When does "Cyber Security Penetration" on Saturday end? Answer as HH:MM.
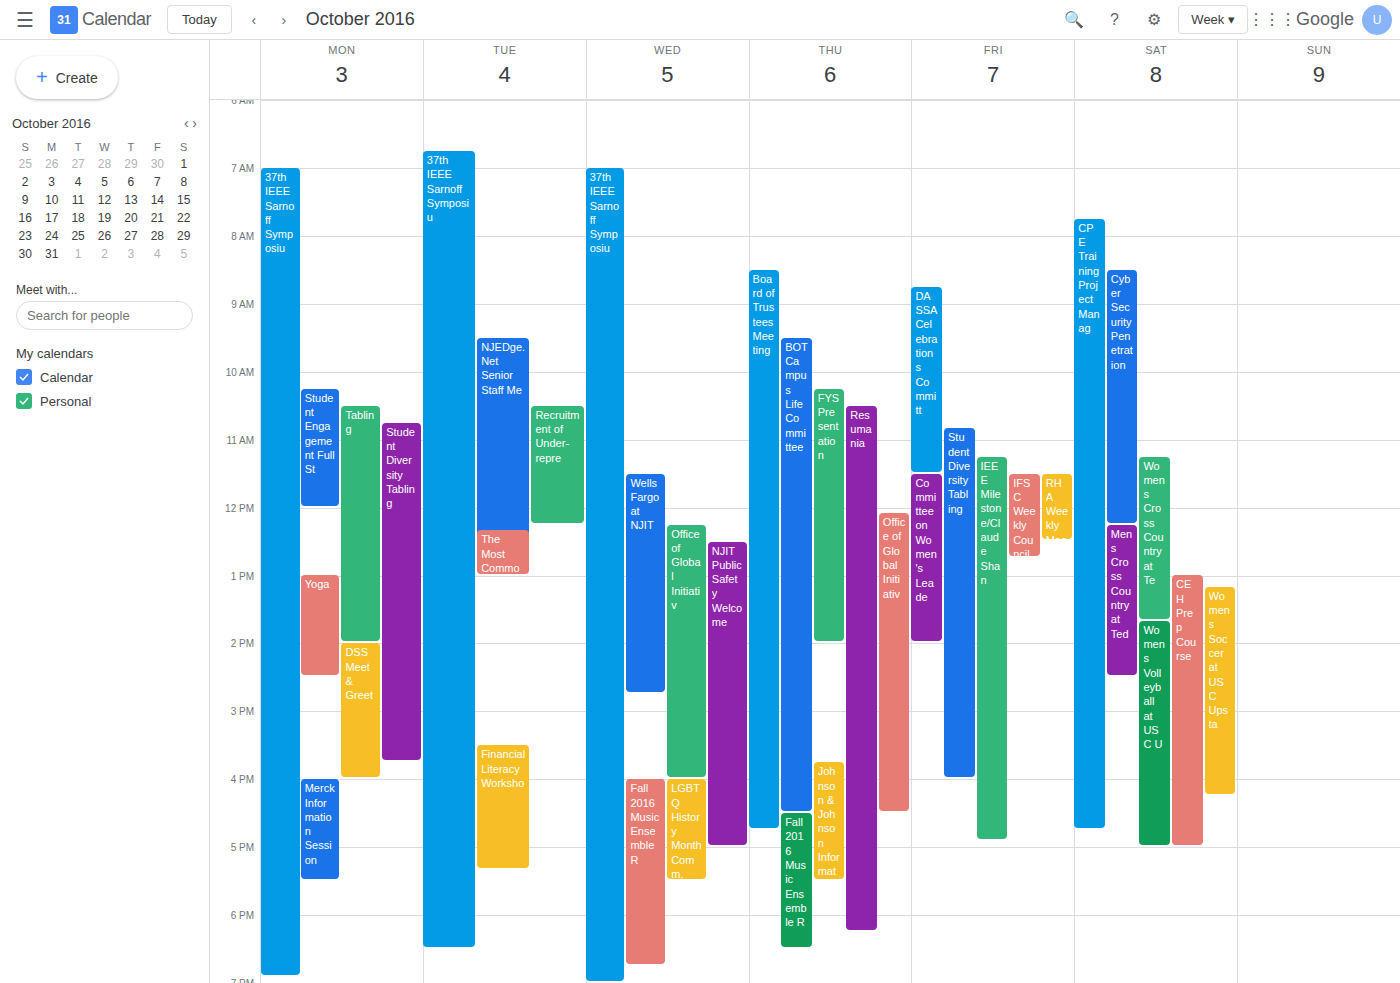
12:15